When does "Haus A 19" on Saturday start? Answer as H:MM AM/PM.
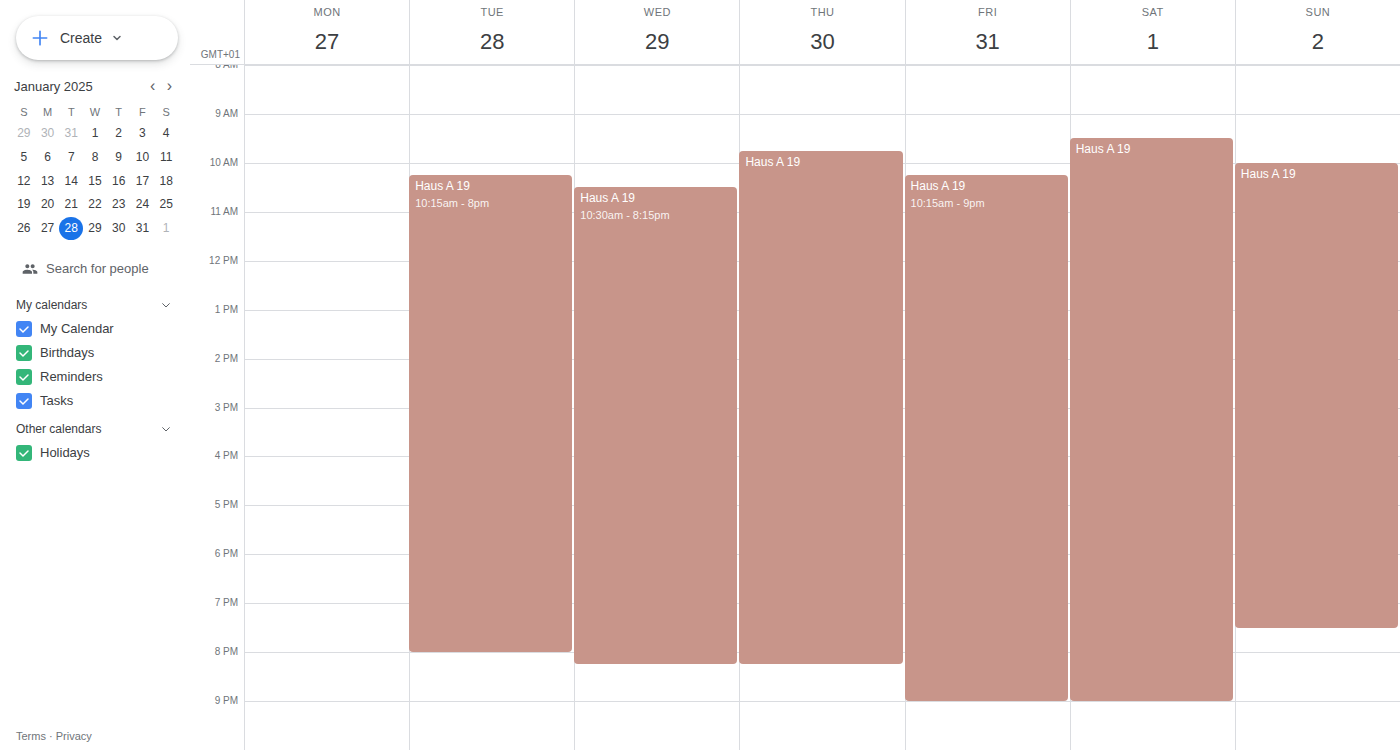
9:30 AM